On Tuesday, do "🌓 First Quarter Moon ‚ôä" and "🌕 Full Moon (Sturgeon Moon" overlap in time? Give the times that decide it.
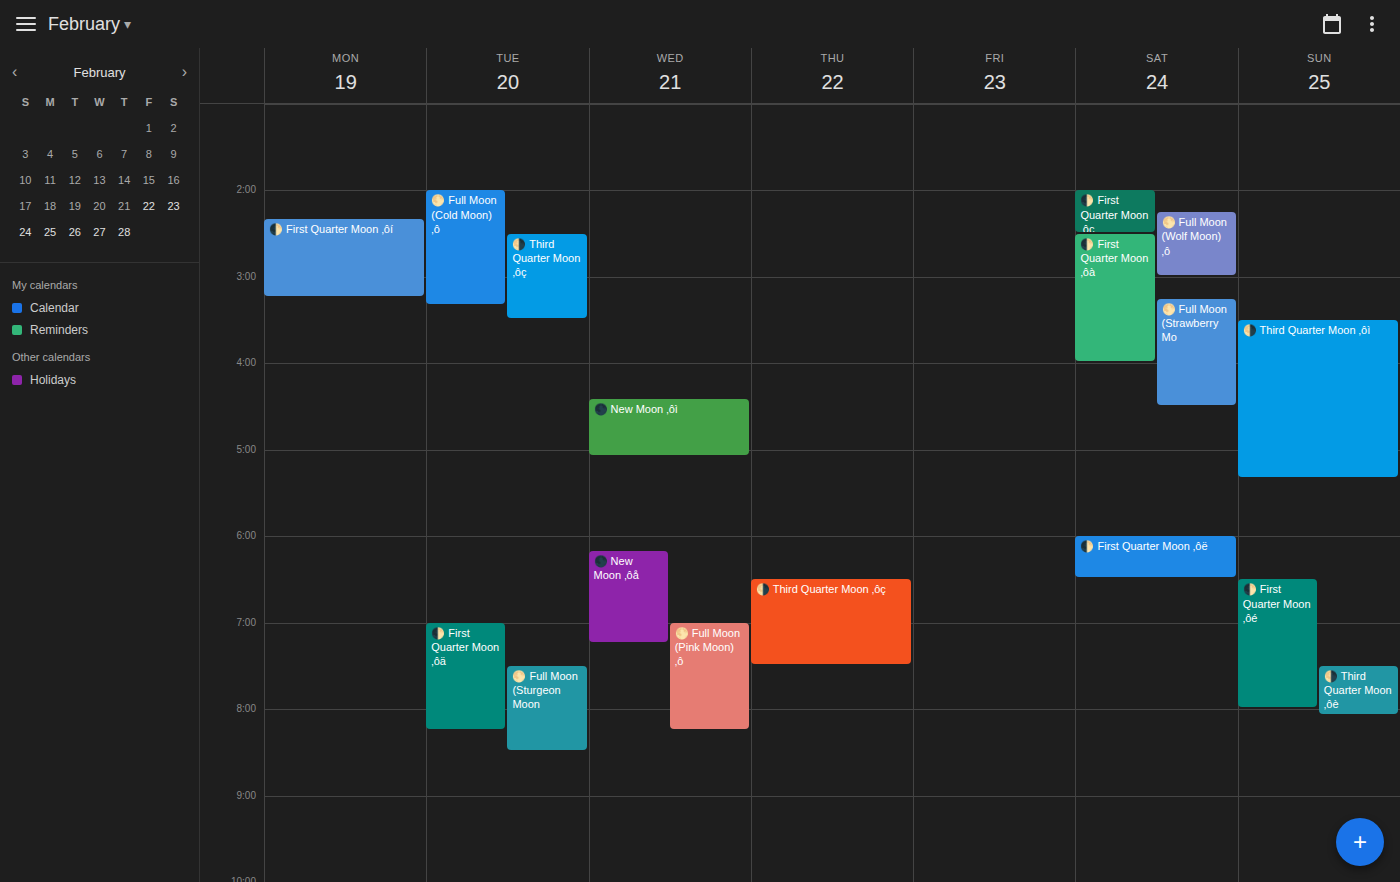
"🌕 Full Moon (Sturgeon Moon" starts at 7:30 PM, before "🌓 First Quarter Moon ‚ôä" ends at 8:15 PM -- they overlap.